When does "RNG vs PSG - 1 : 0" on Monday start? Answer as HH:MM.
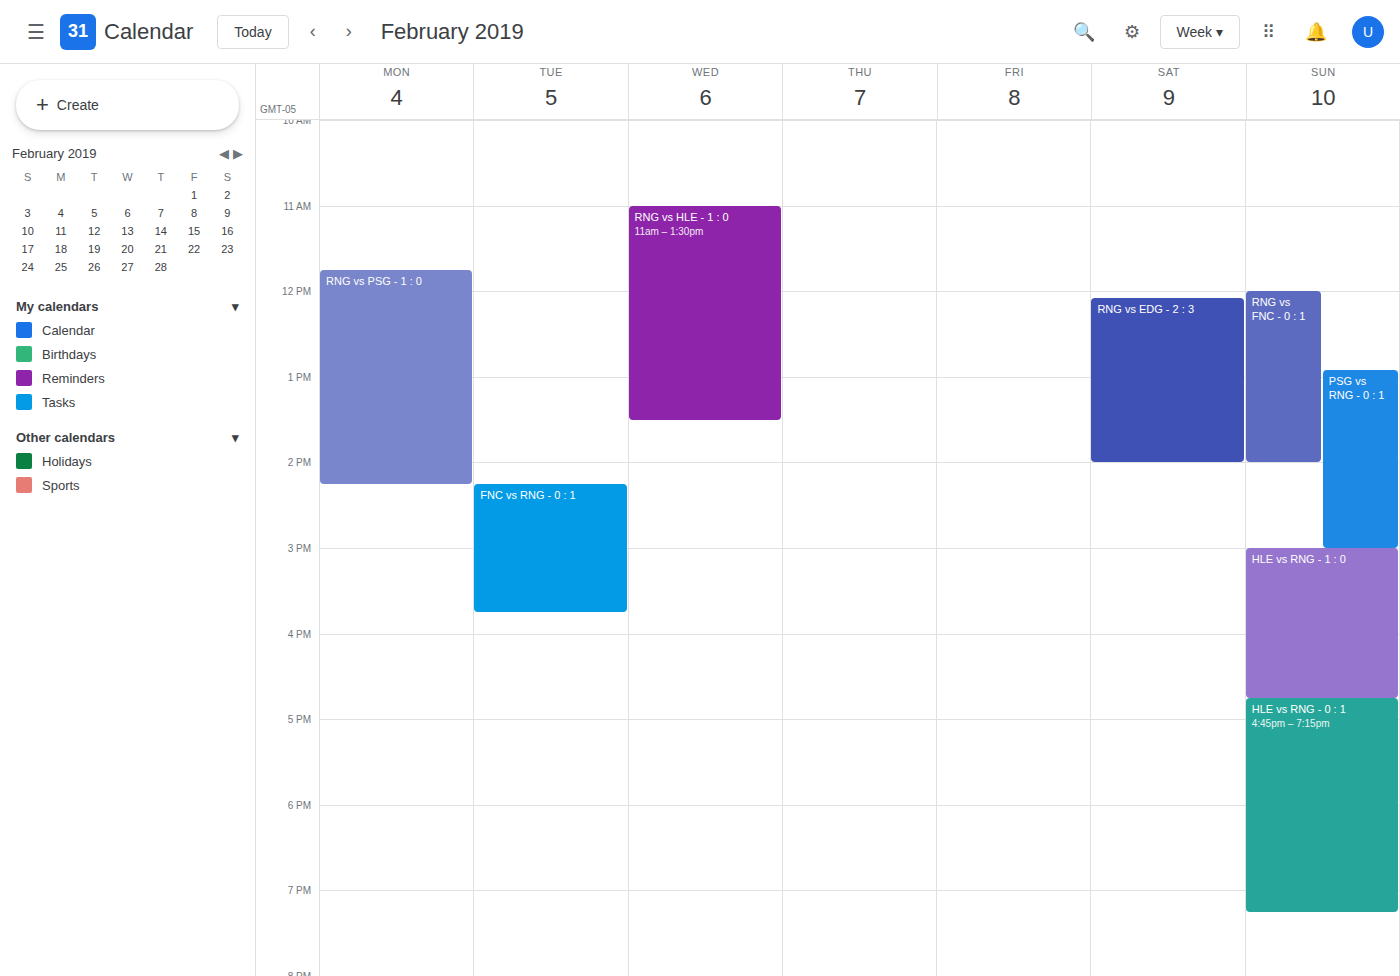
11:45